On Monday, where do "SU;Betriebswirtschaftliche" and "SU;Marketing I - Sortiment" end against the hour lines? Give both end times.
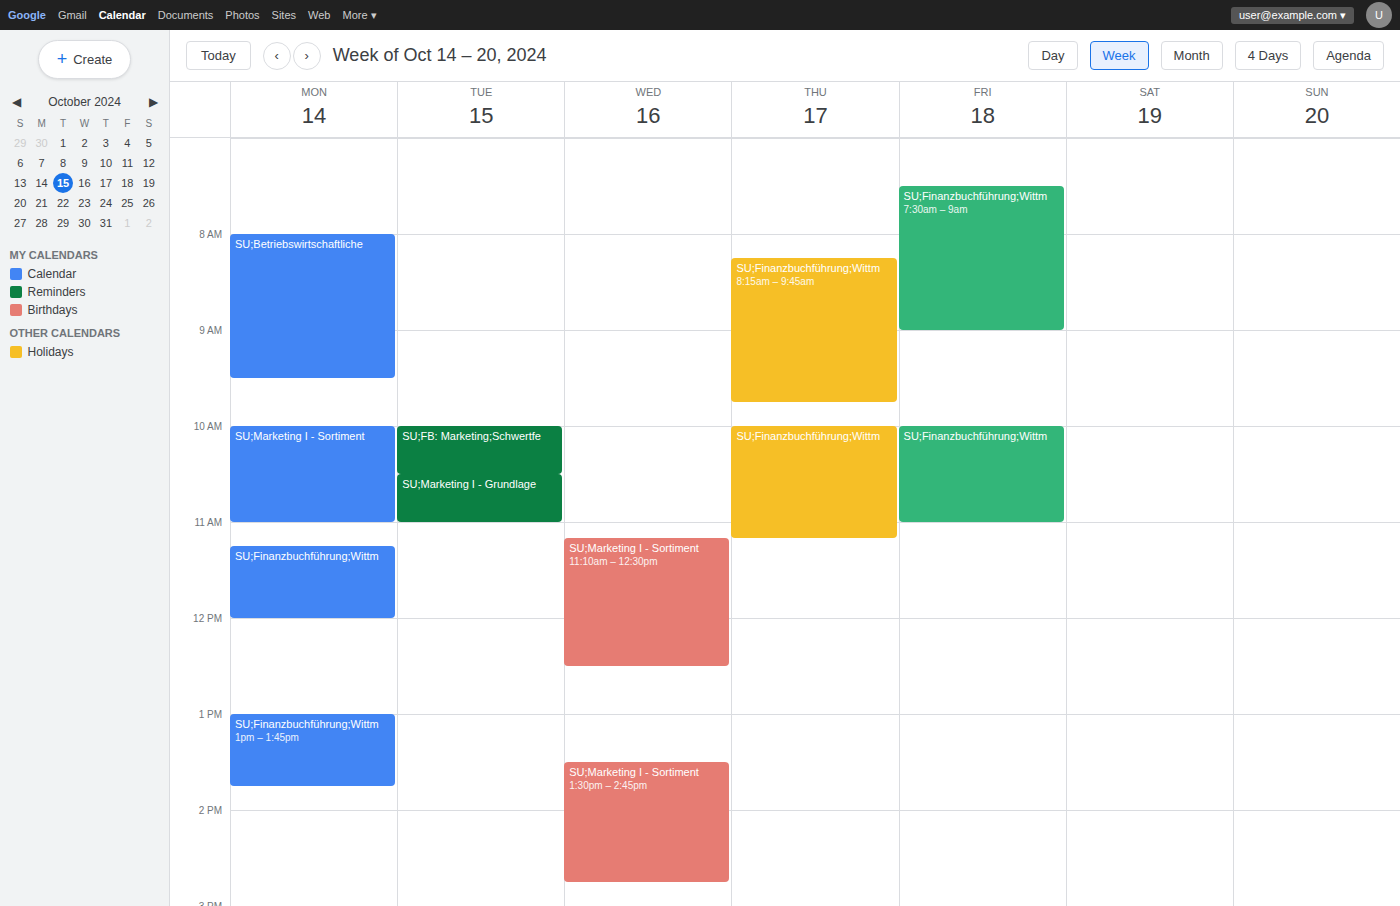
"SU;Betriebswirtschaftliche": 9:30 AM, halfway between the 9 AM and 10 AM lines. "SU;Marketing I - Sortiment": 11:00 AM, exactly on the 11 AM line.